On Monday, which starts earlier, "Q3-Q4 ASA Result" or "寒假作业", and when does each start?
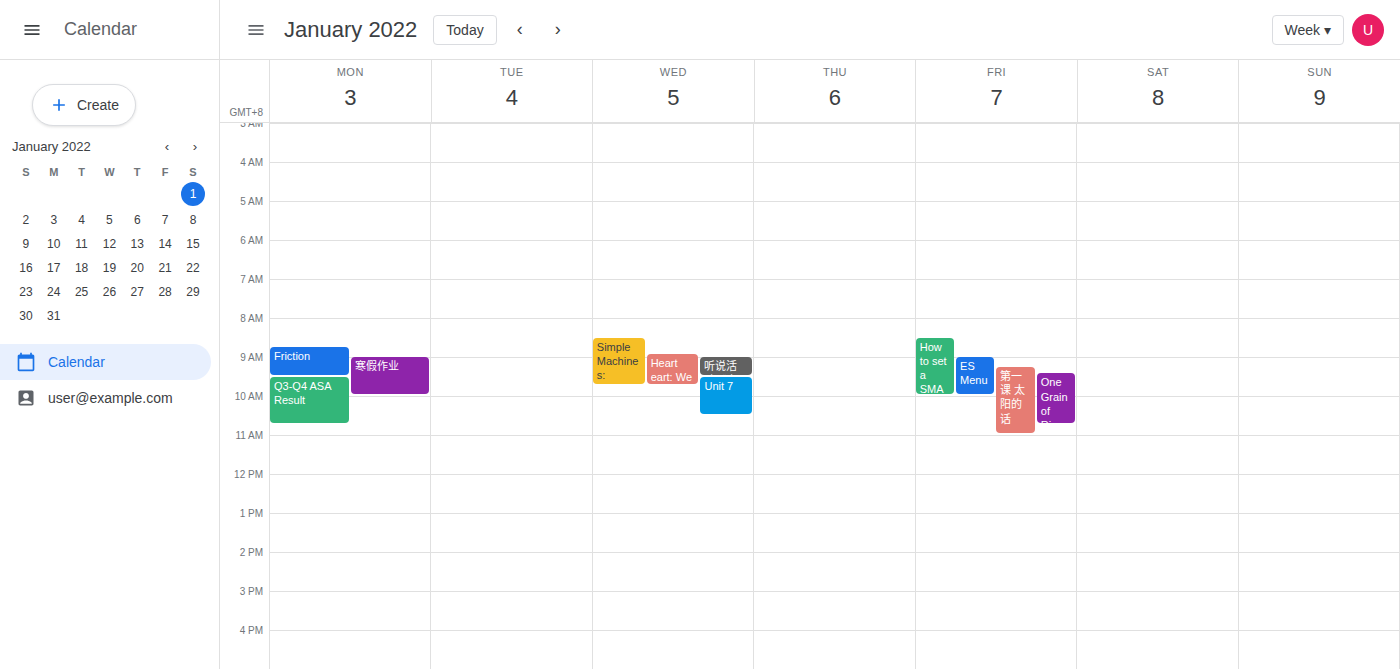
"寒假作业" 9:00 AM; "Q3-Q4 ASA Result" 9:30 AM.